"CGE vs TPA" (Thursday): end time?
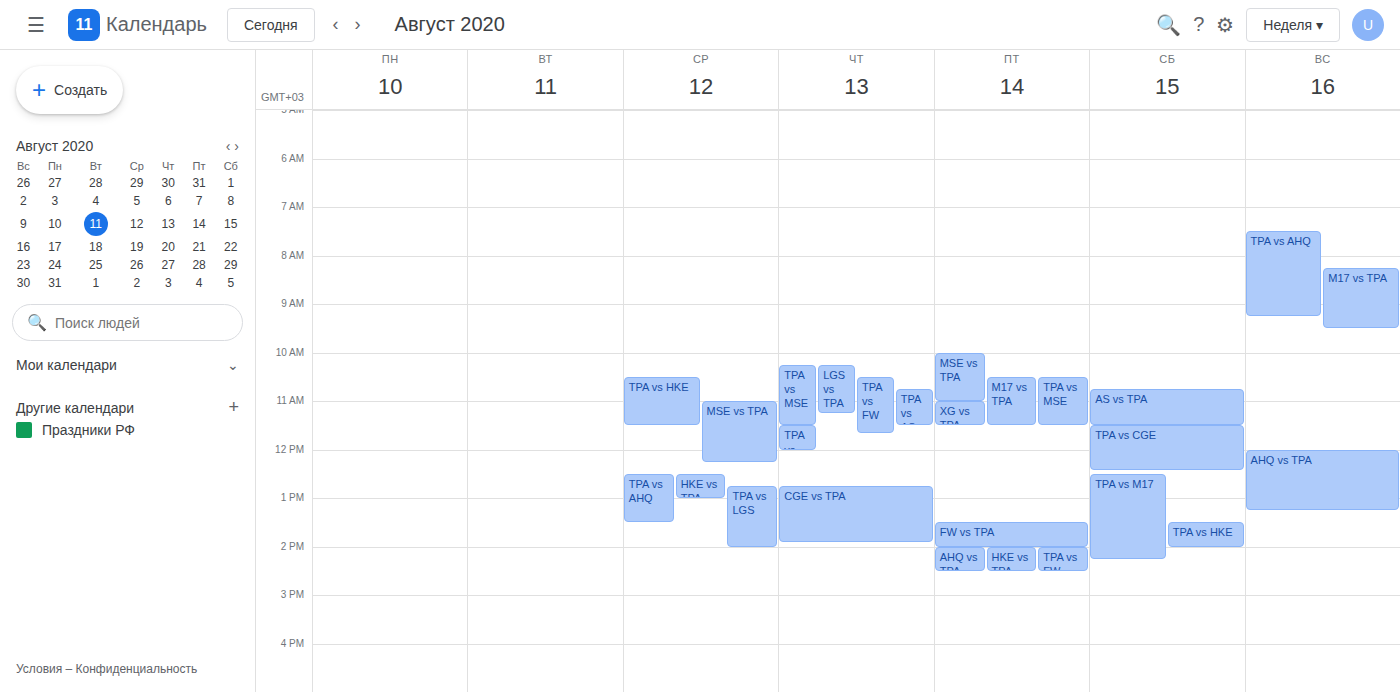
13:55